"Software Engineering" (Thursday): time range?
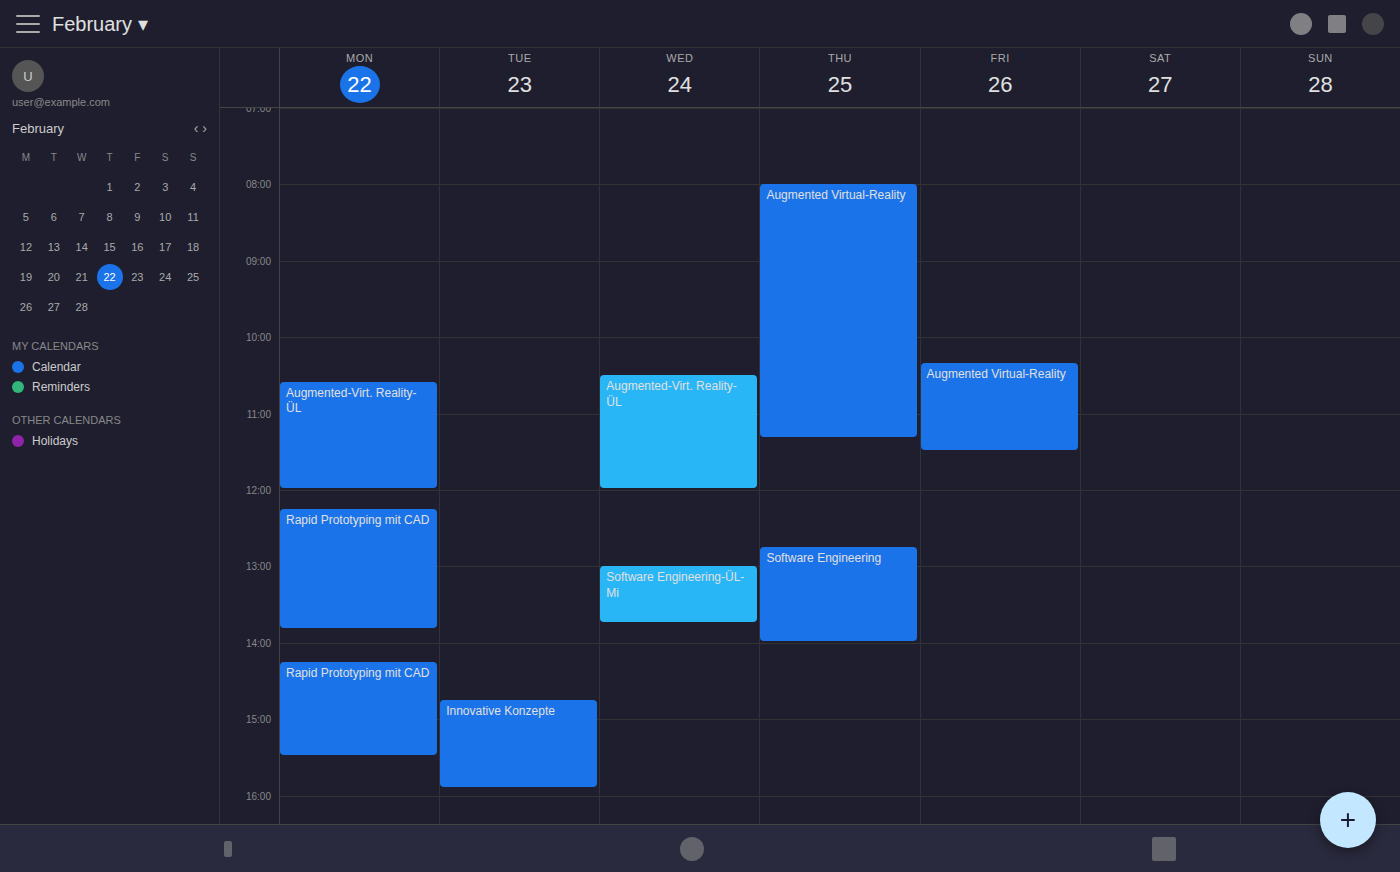
12:45 PM to 2:00 PM